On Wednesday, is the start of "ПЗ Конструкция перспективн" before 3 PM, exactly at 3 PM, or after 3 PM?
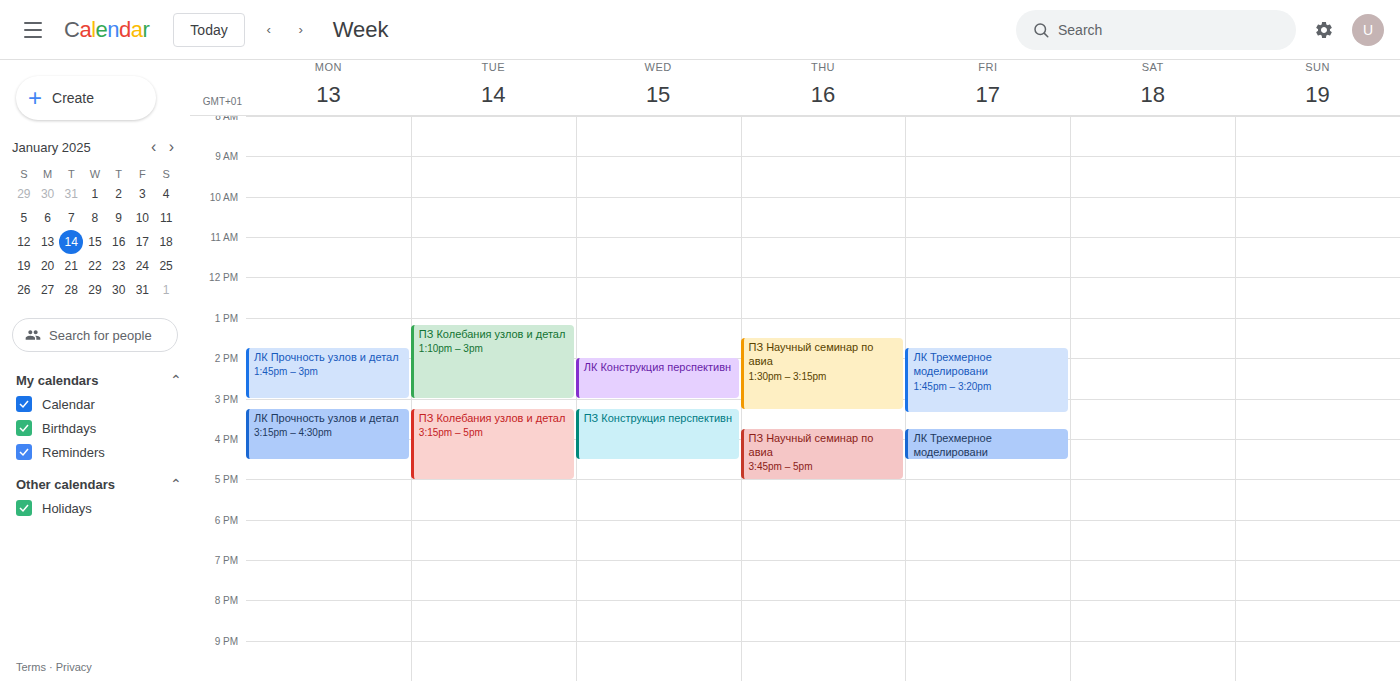
3:15 PM -- after 3 PM, 15 minutes below the 3 PM line.